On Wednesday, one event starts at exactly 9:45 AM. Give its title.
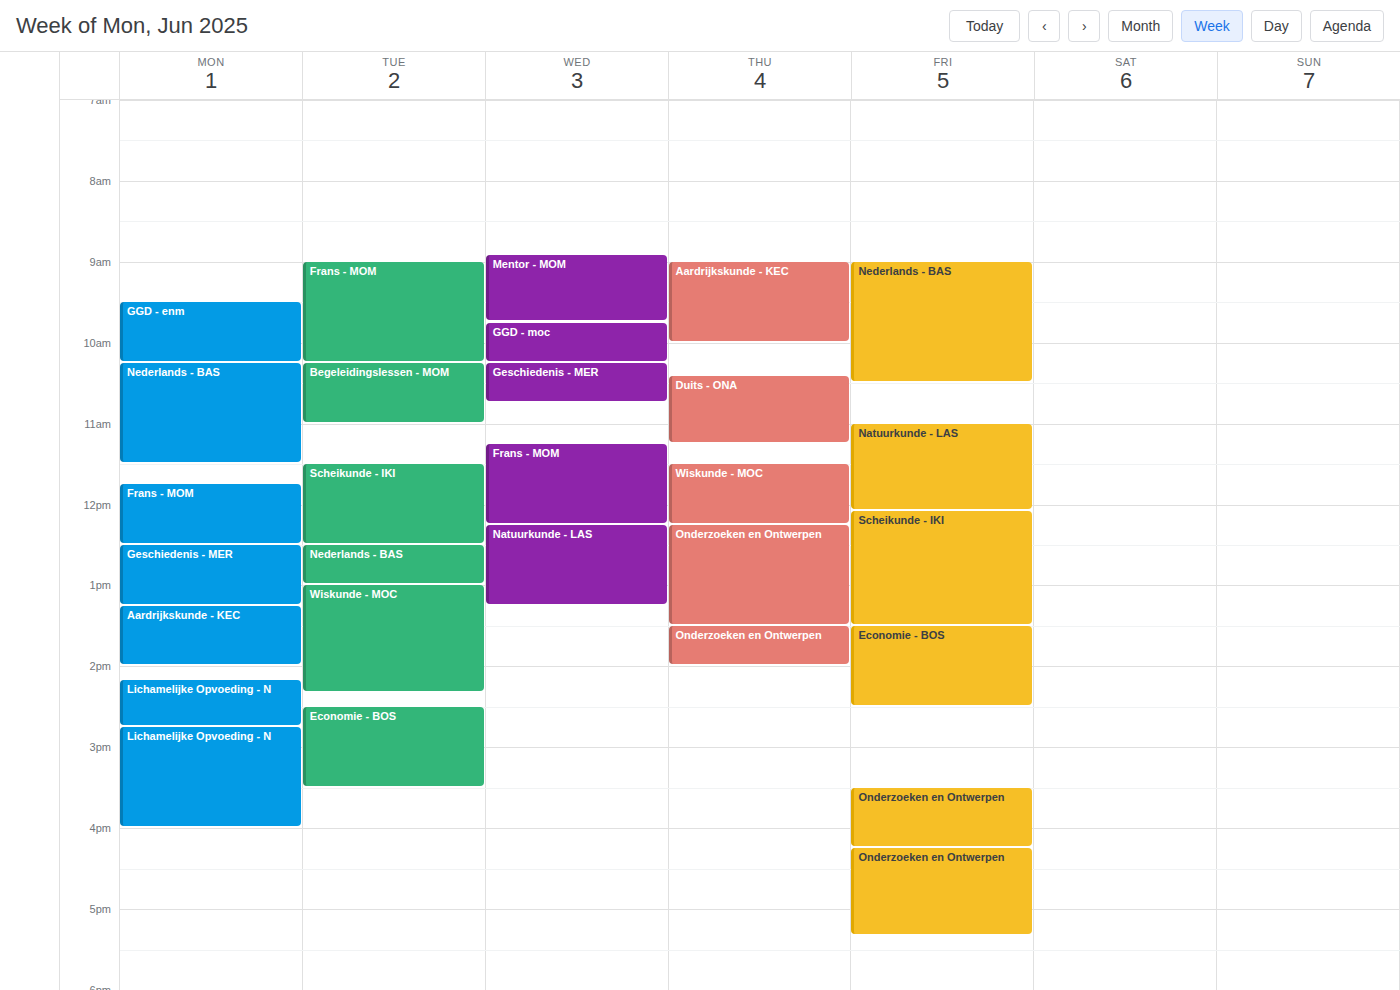
"GGD - moc"